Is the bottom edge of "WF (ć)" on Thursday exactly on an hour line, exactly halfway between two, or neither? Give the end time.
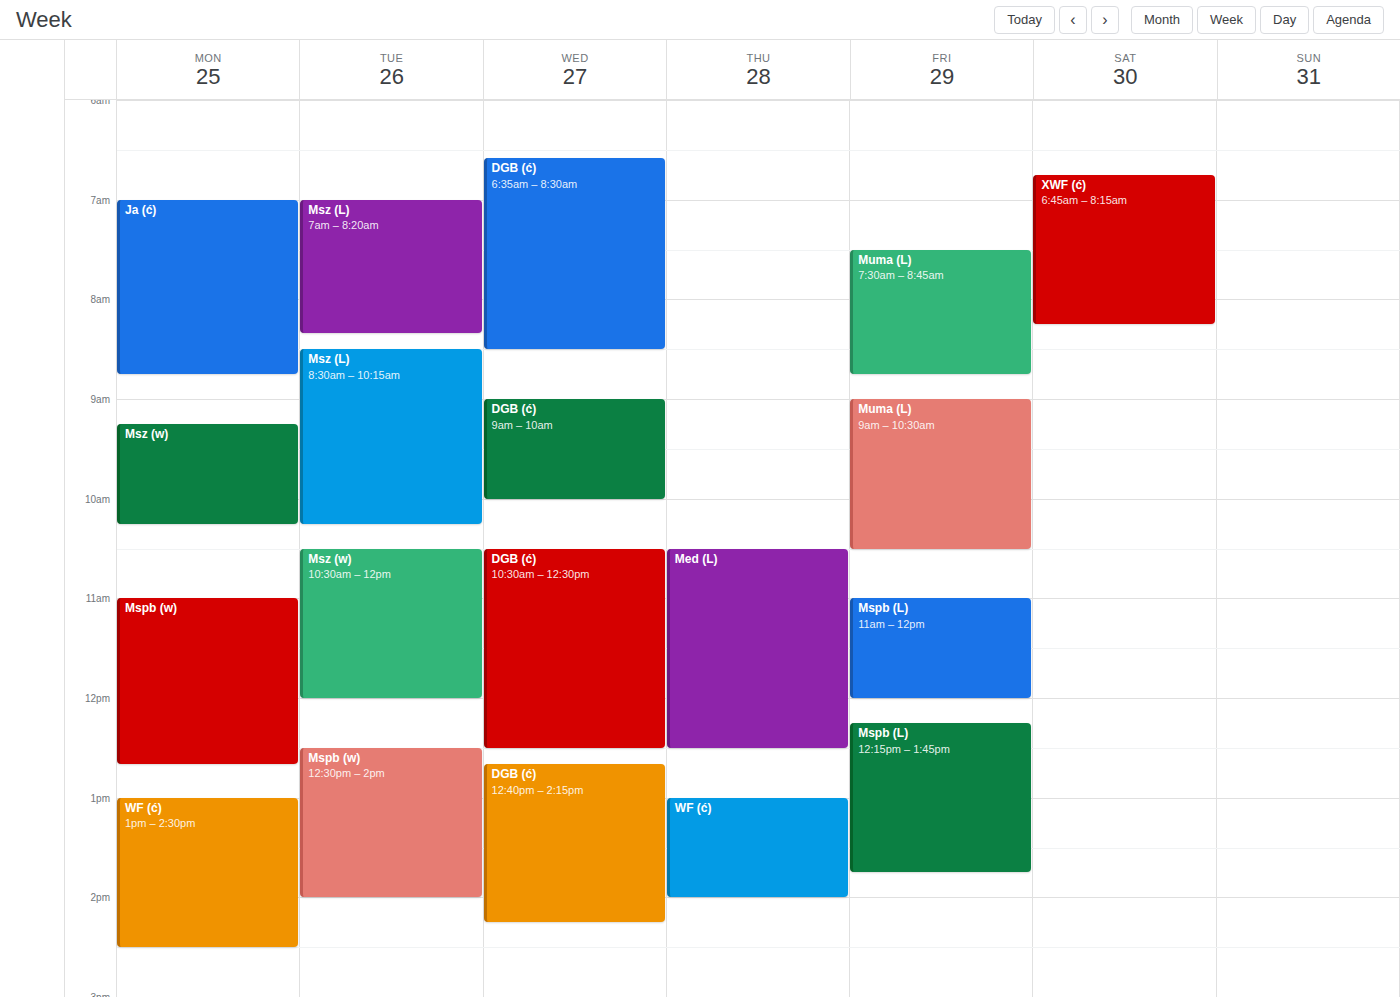
2:00 PM -- exactly on the 2 PM line.